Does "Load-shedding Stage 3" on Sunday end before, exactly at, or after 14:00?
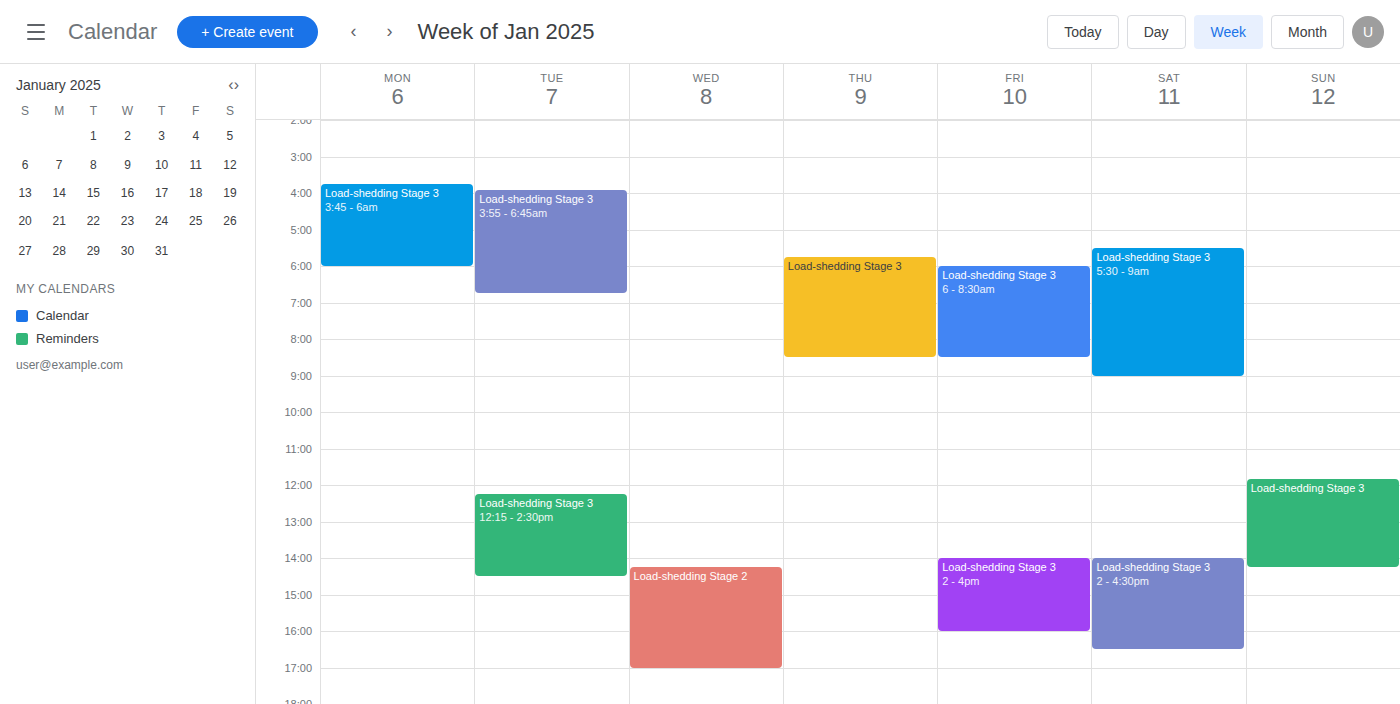
14:15 -- after 14:00, 15 minutes below the 14:00 line.